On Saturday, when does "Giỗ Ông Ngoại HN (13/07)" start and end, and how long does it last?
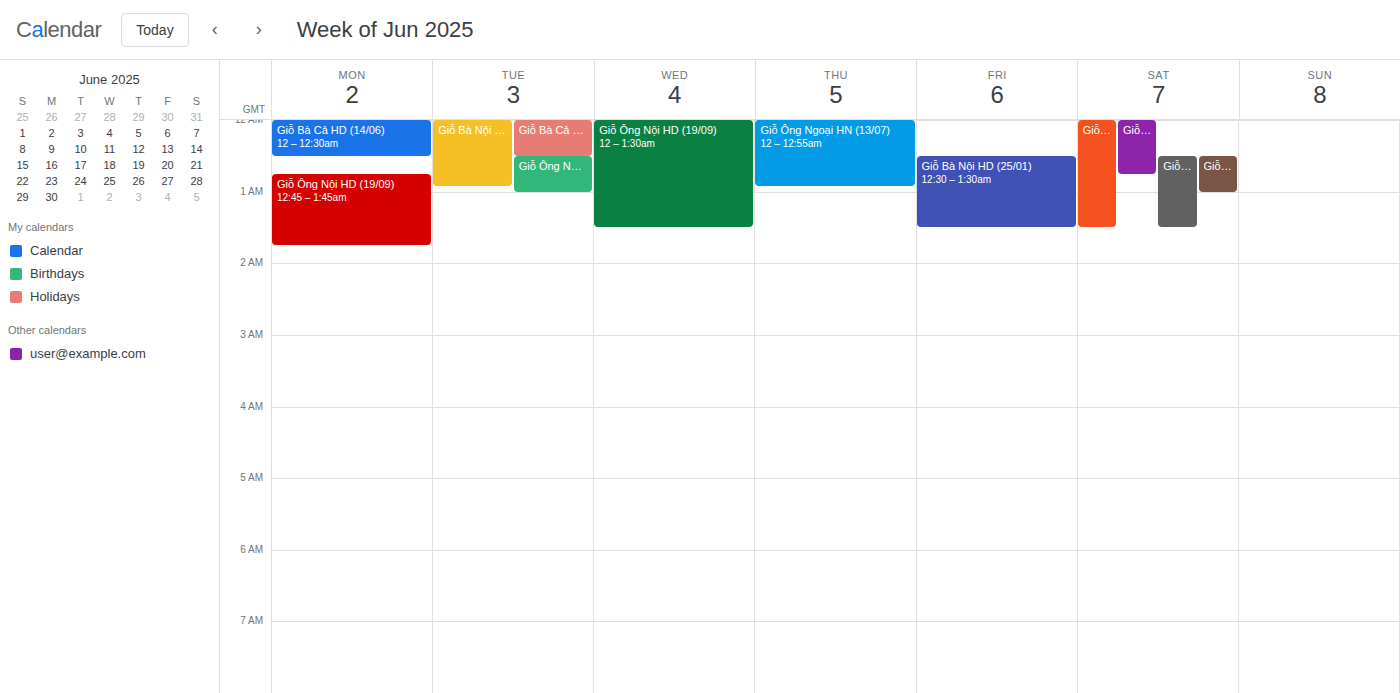
12:30 AM to 1:30 AM, 1 hour